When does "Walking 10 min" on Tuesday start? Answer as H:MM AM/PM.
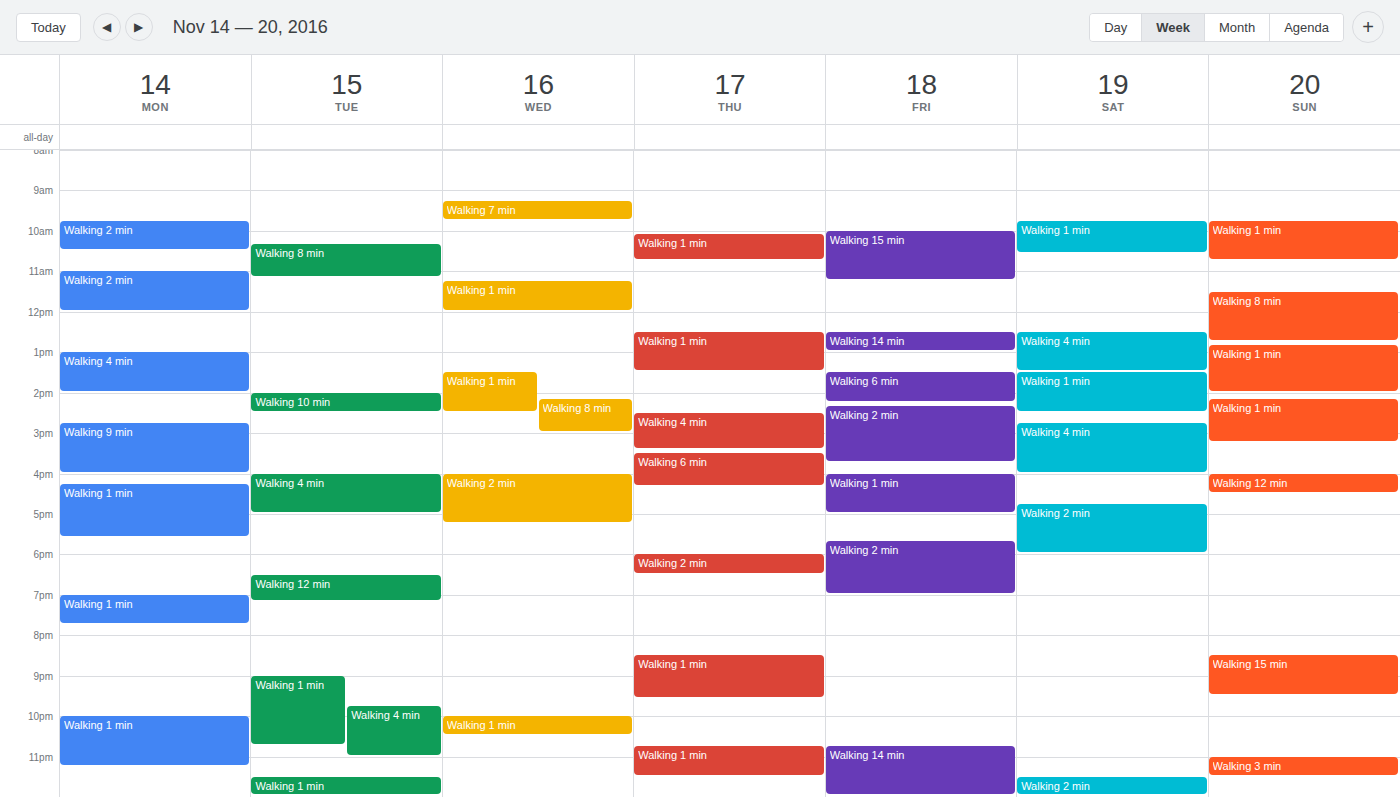
2:00 PM